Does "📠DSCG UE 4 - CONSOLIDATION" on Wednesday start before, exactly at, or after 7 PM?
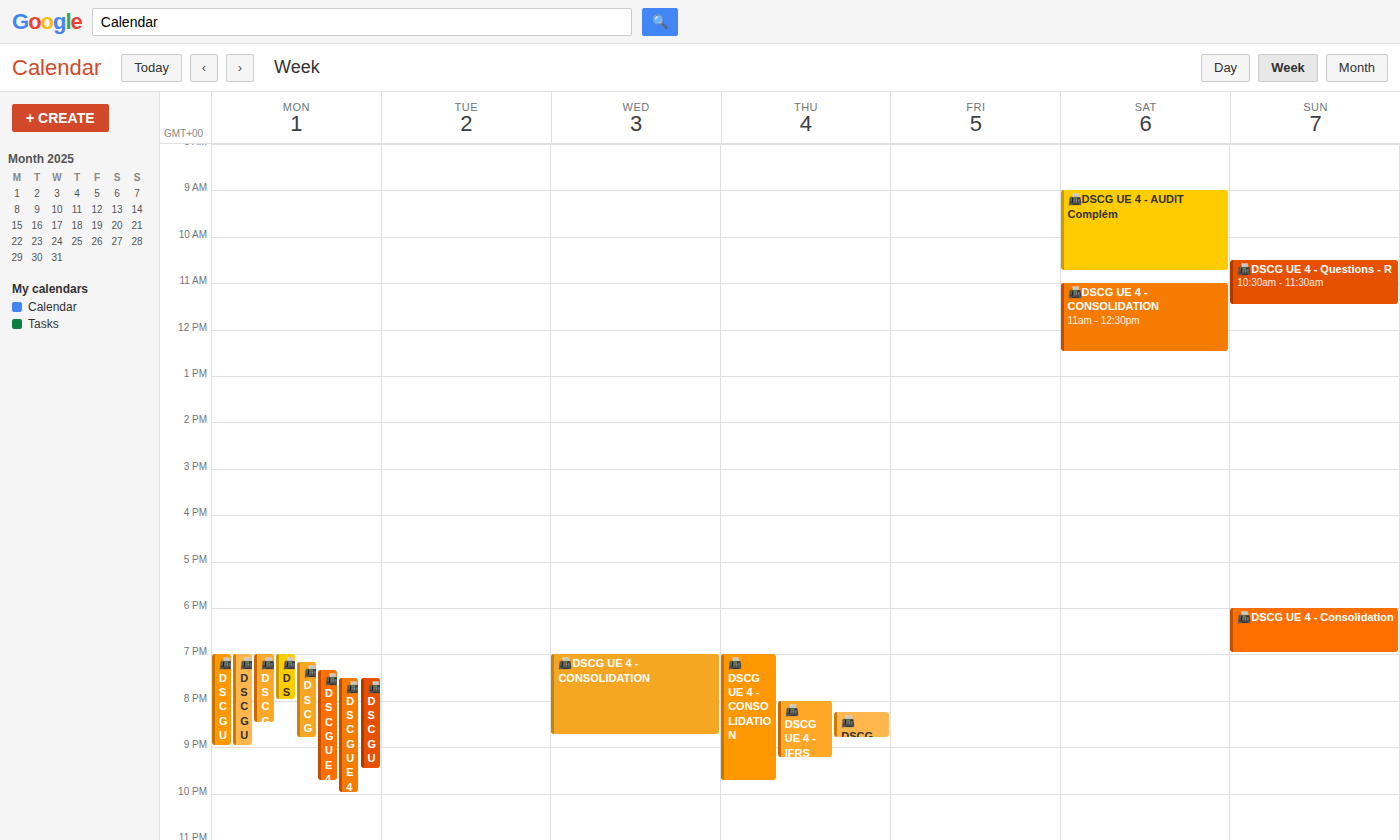
7:00 PM -- exactly at 7 PM, on the 7 PM line.